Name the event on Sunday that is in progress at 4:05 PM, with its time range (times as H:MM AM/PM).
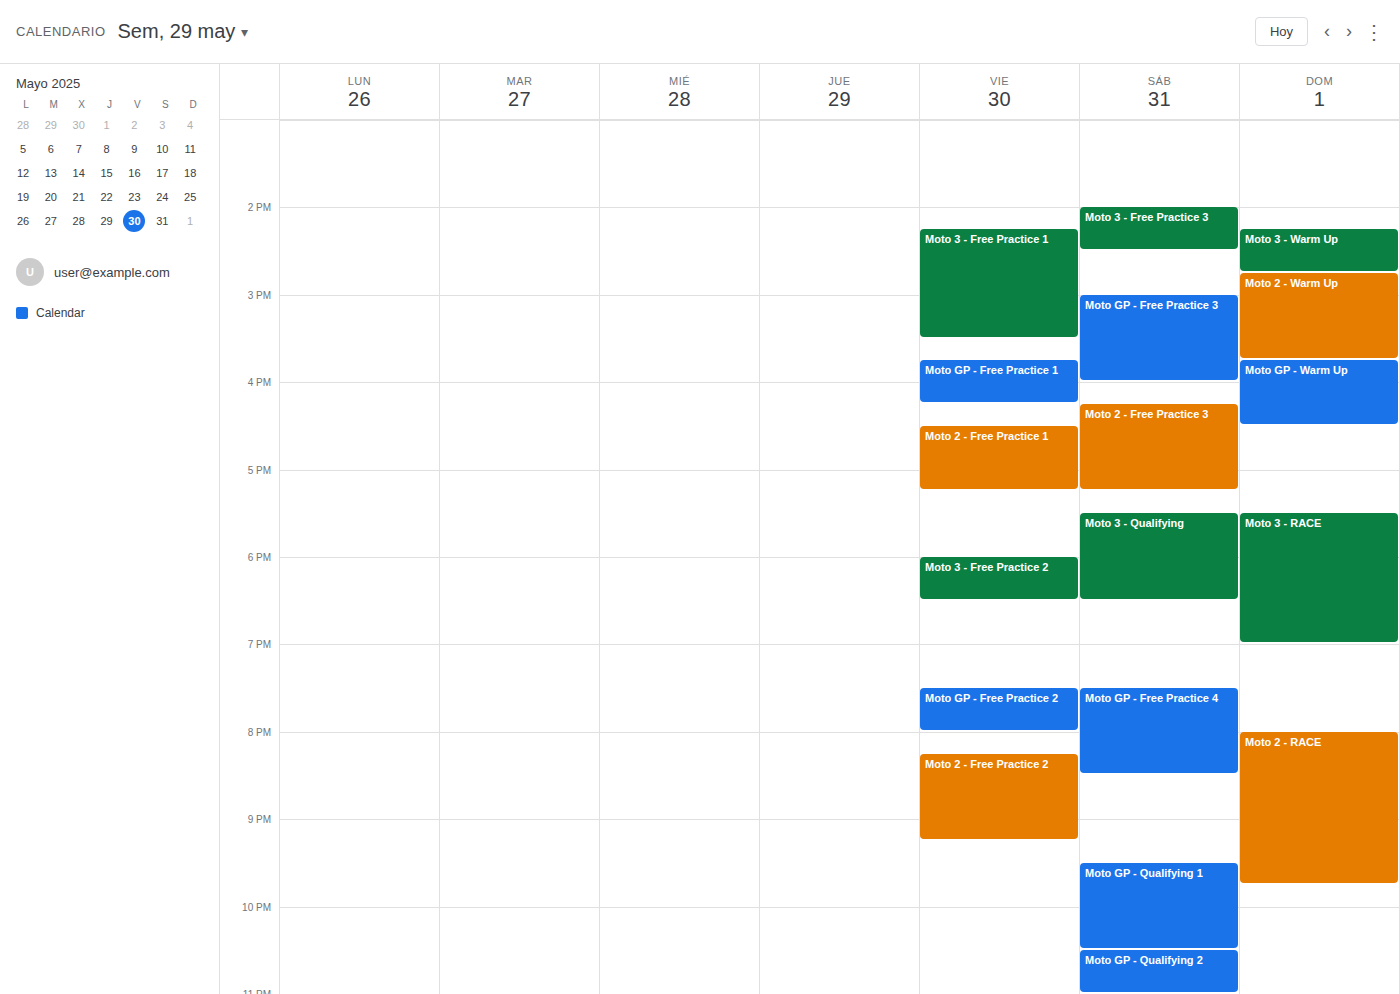
"Moto GP - Warm Up", 3:45 PM to 4:30 PM